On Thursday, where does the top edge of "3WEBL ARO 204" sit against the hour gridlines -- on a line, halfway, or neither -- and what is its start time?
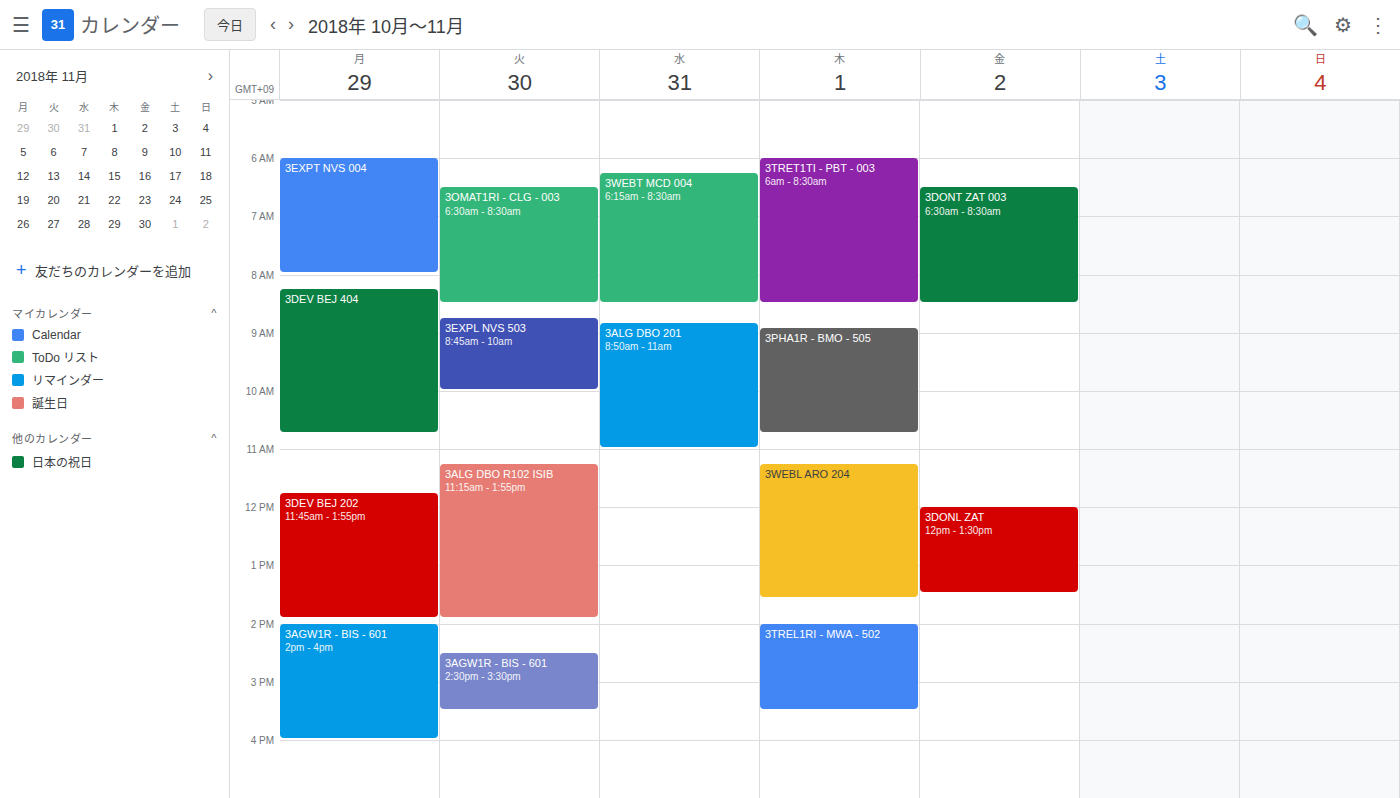
11:15 -- neither: a quarter of the way from the 11:00 line to the 12:00 line.